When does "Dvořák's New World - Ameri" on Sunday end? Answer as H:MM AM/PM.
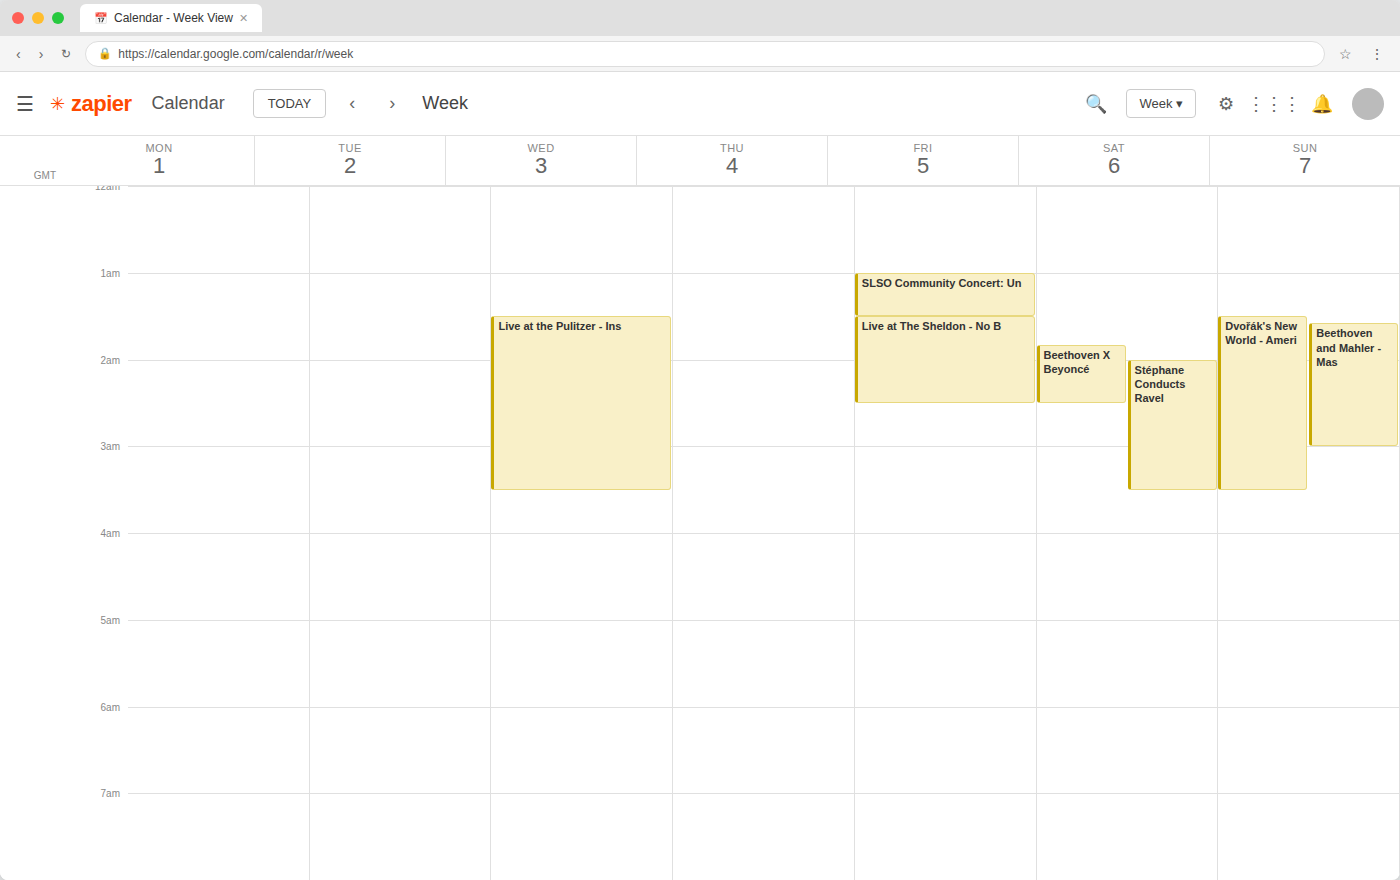
3:30 AM